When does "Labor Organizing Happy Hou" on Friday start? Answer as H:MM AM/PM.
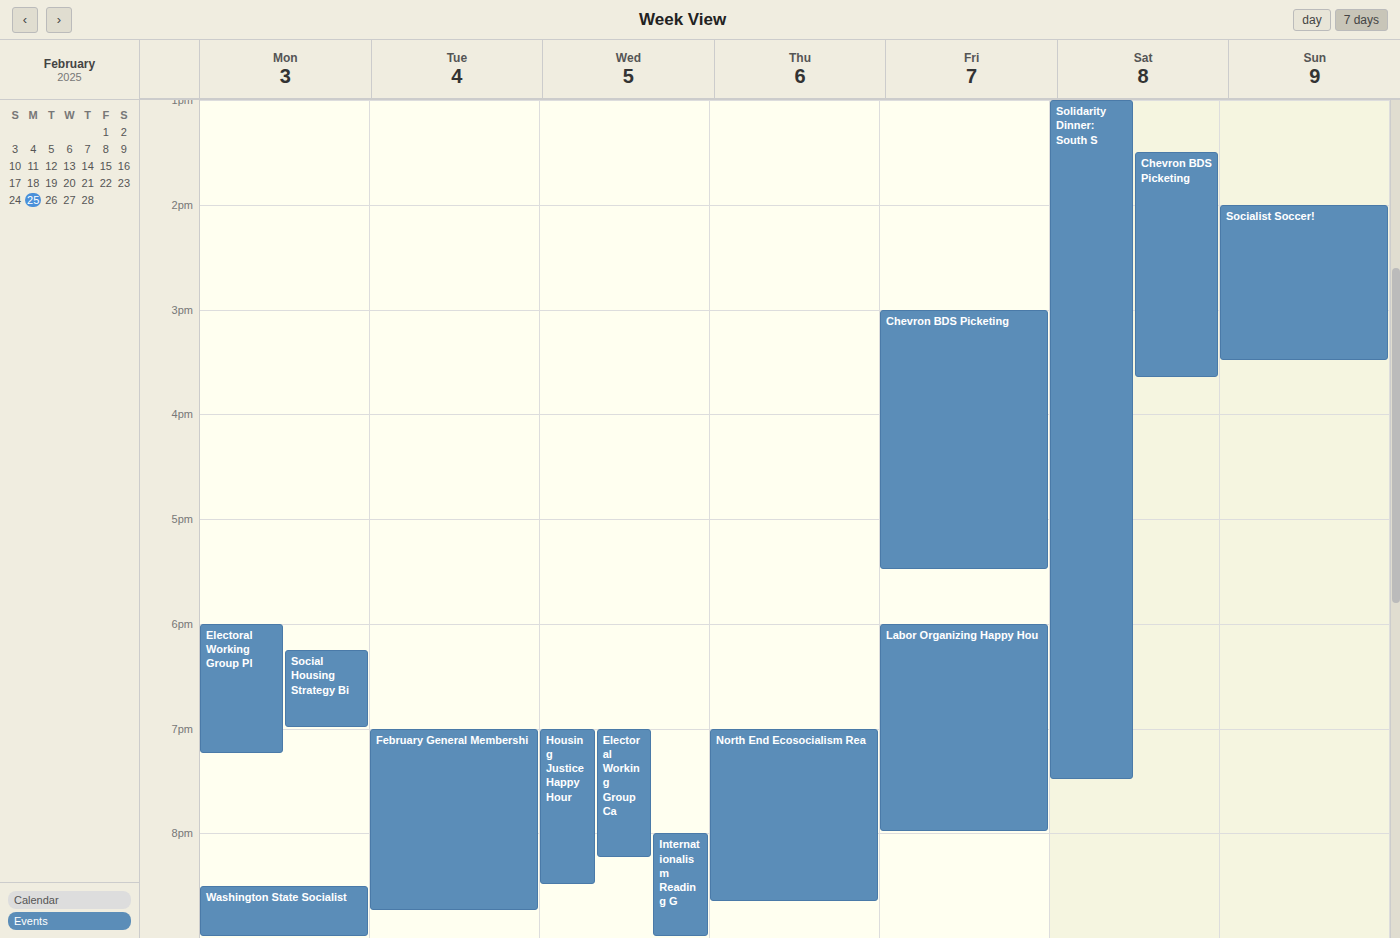
6:00 PM